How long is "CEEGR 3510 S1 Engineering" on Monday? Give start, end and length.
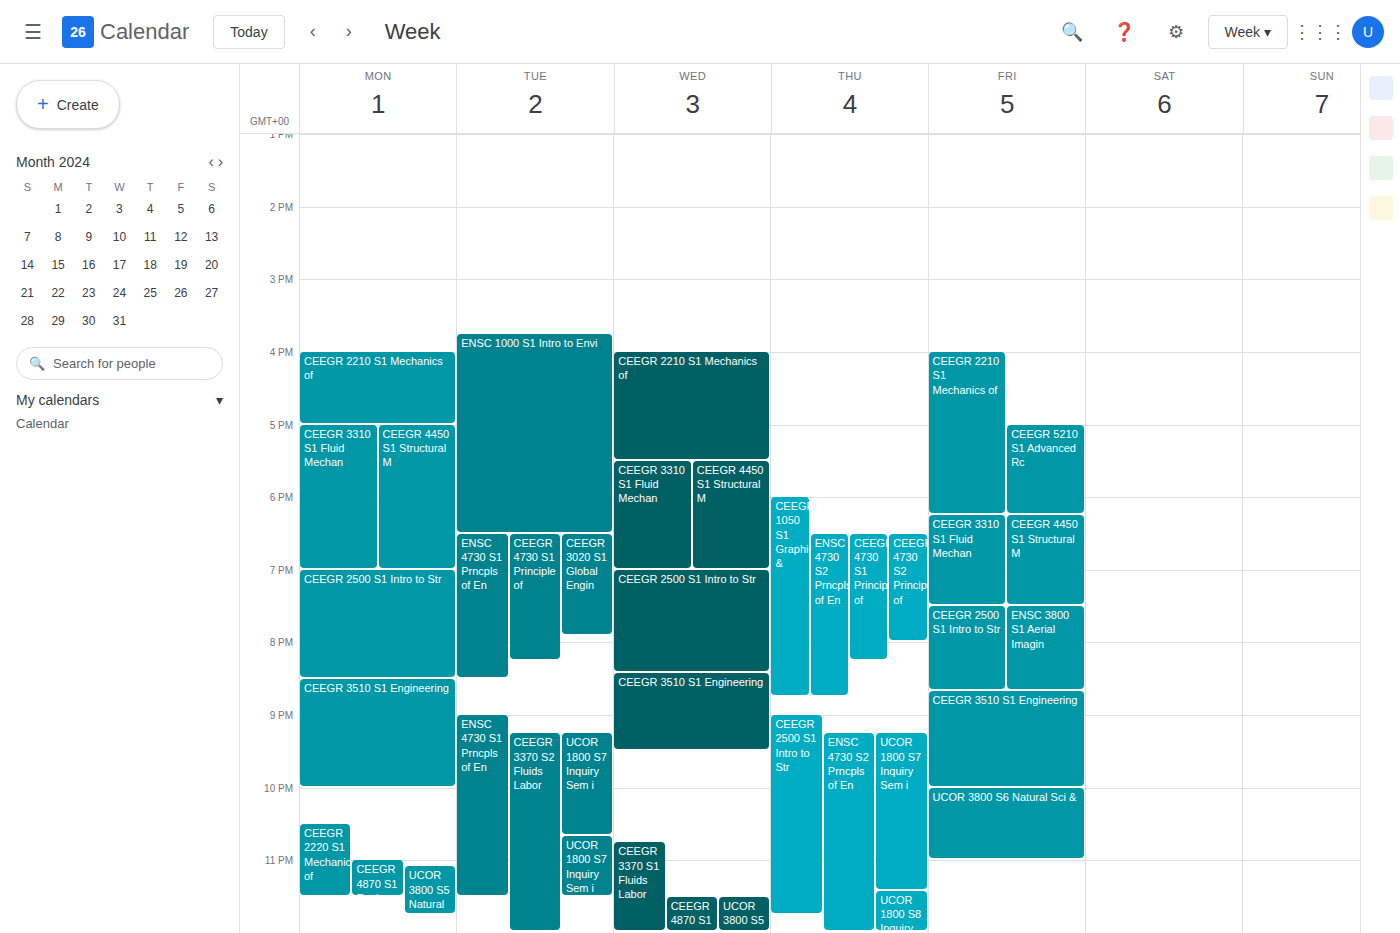
8:30 PM to 10:00 PM, 1 hour 30 minutes